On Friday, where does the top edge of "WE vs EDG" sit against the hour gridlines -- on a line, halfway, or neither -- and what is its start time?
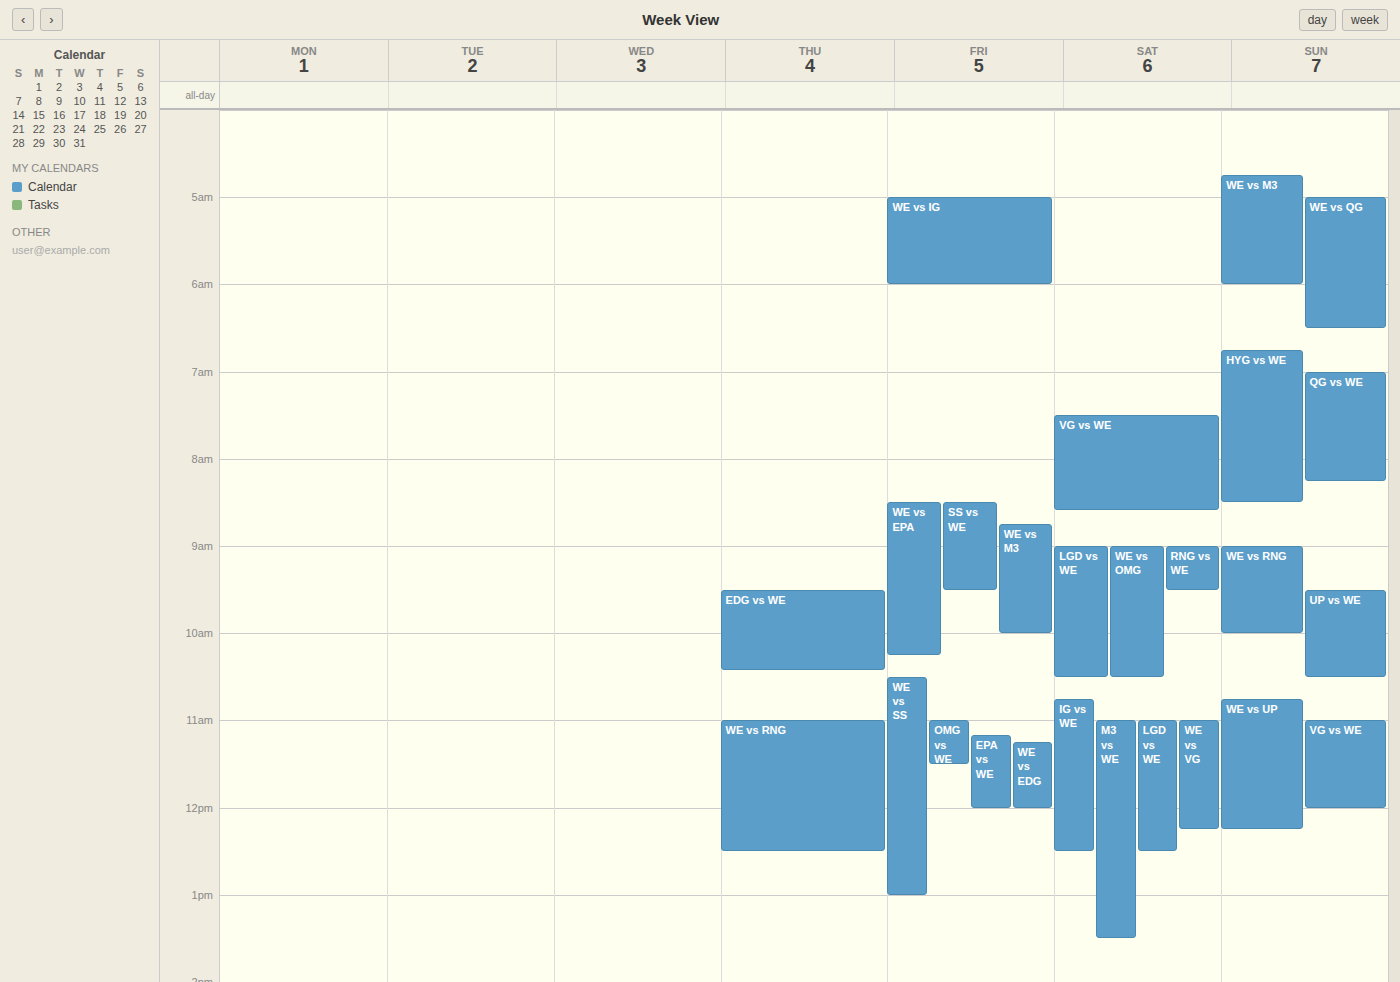
11:15 AM -- neither: a quarter of the way from the 11 AM line to the 12 PM line.